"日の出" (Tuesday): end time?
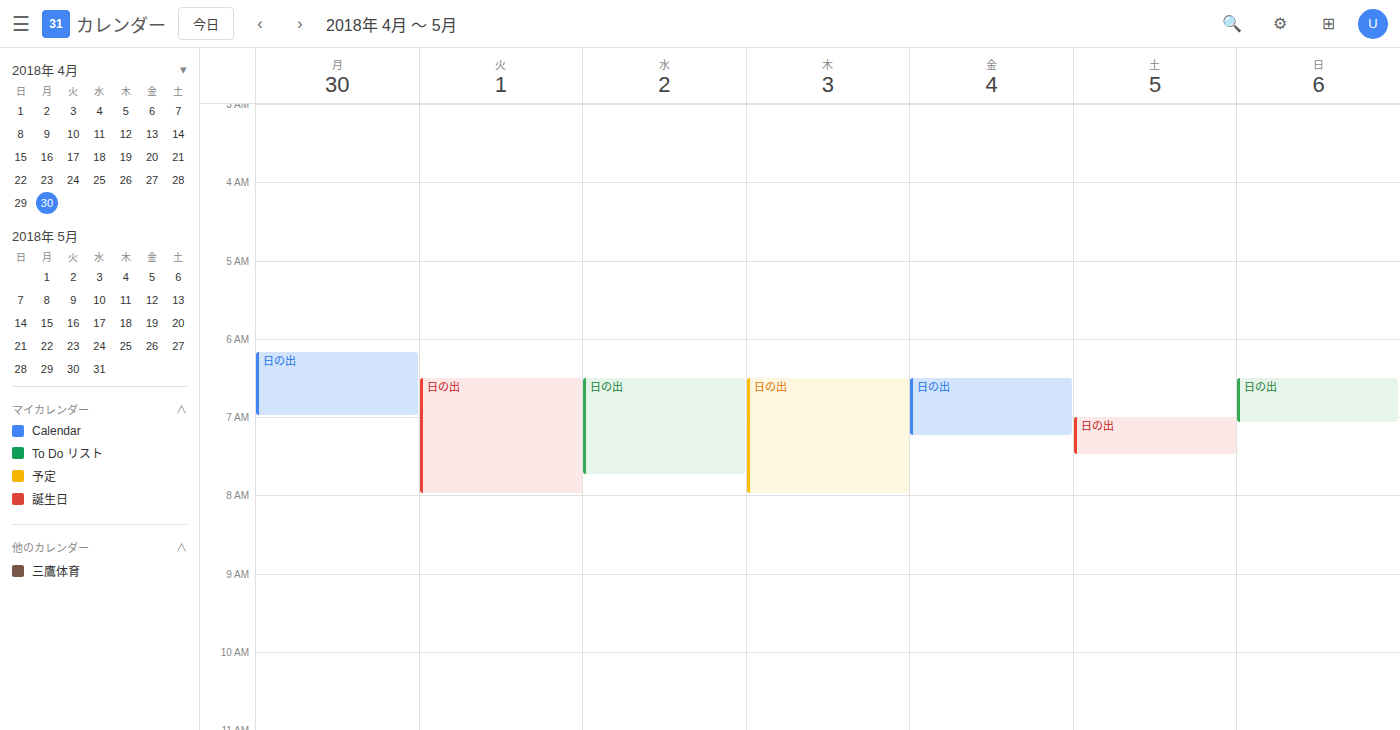
08:00